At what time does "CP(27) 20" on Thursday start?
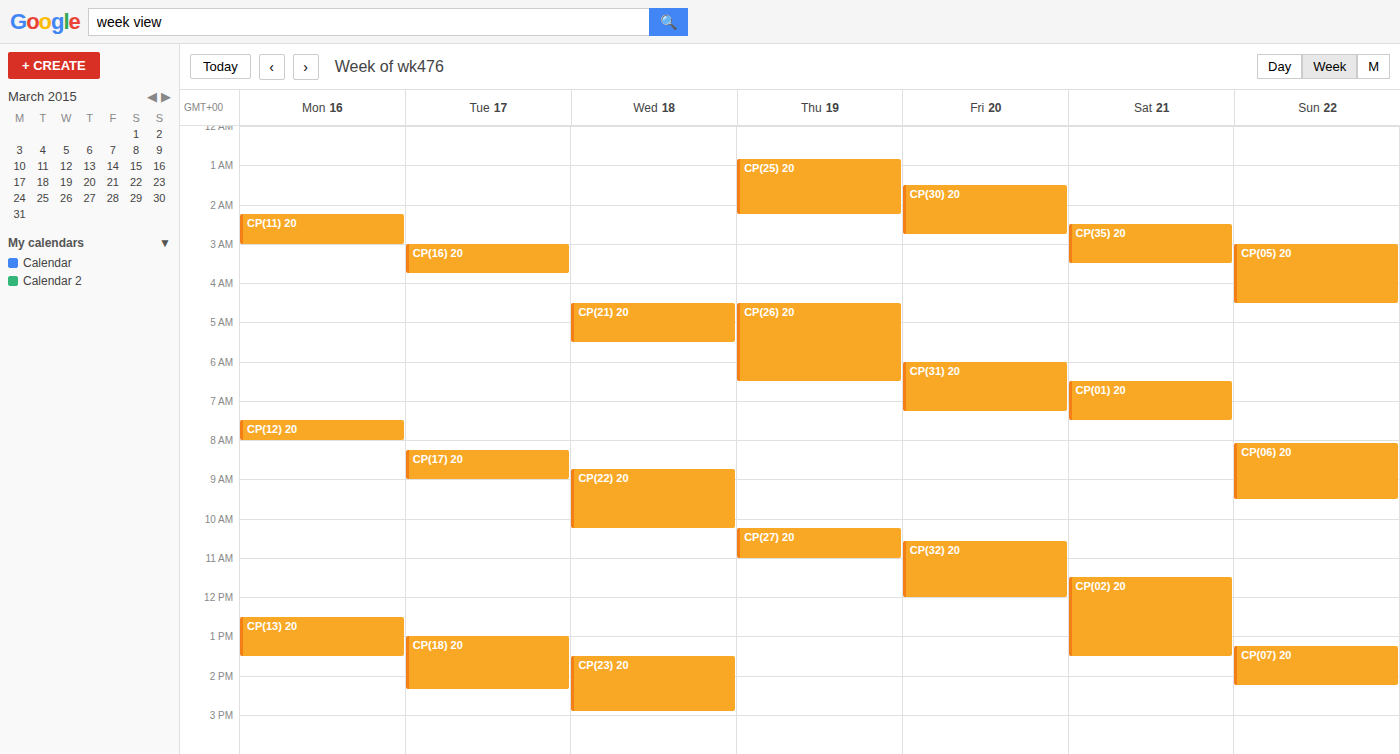
10:15 AM